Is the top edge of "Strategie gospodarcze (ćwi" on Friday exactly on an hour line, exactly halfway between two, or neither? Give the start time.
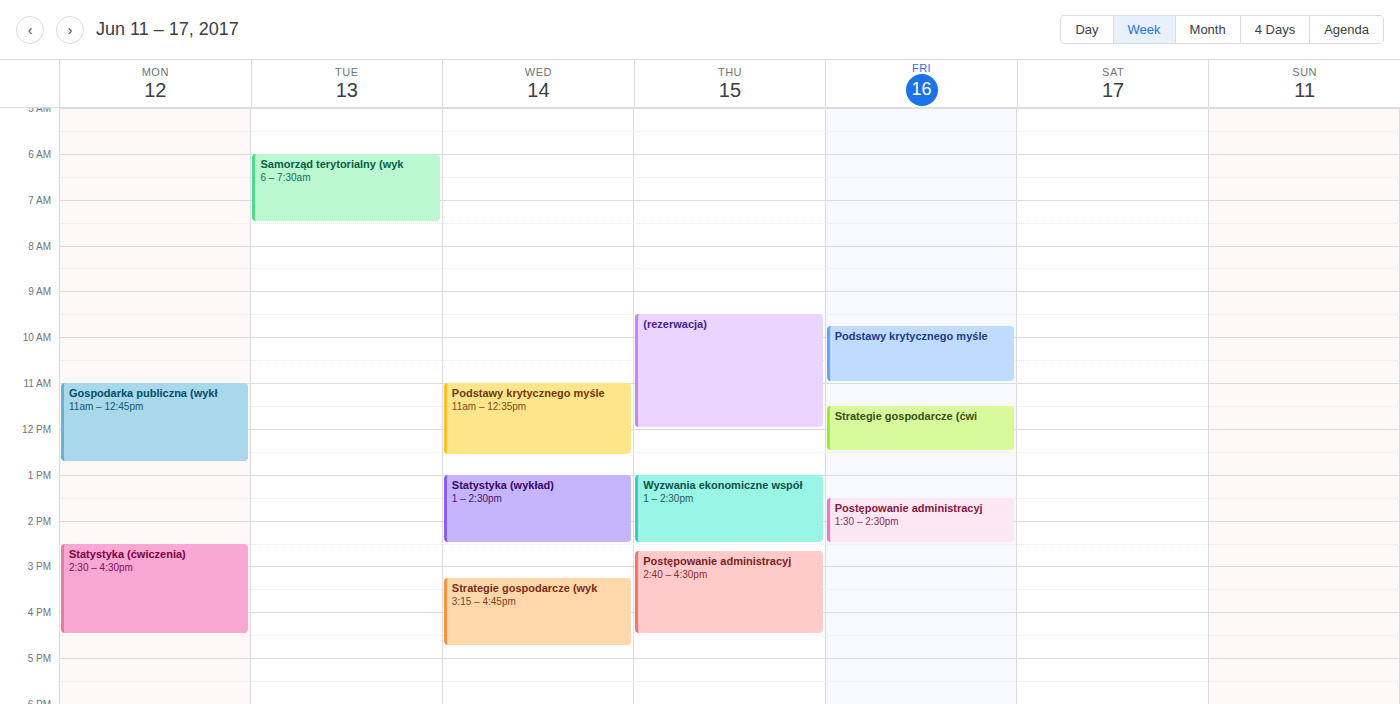
11:30 AM -- halfway between the 11 AM and 12 PM lines.